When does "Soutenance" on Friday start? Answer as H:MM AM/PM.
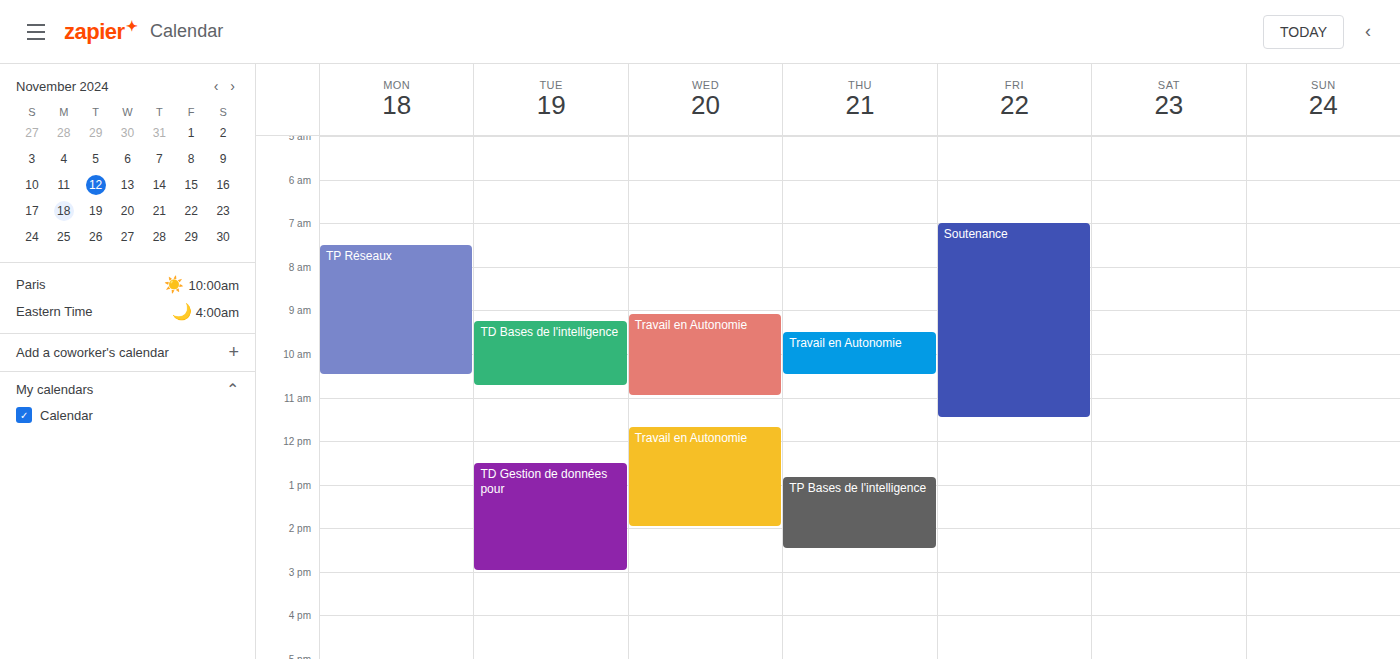
7:00 AM